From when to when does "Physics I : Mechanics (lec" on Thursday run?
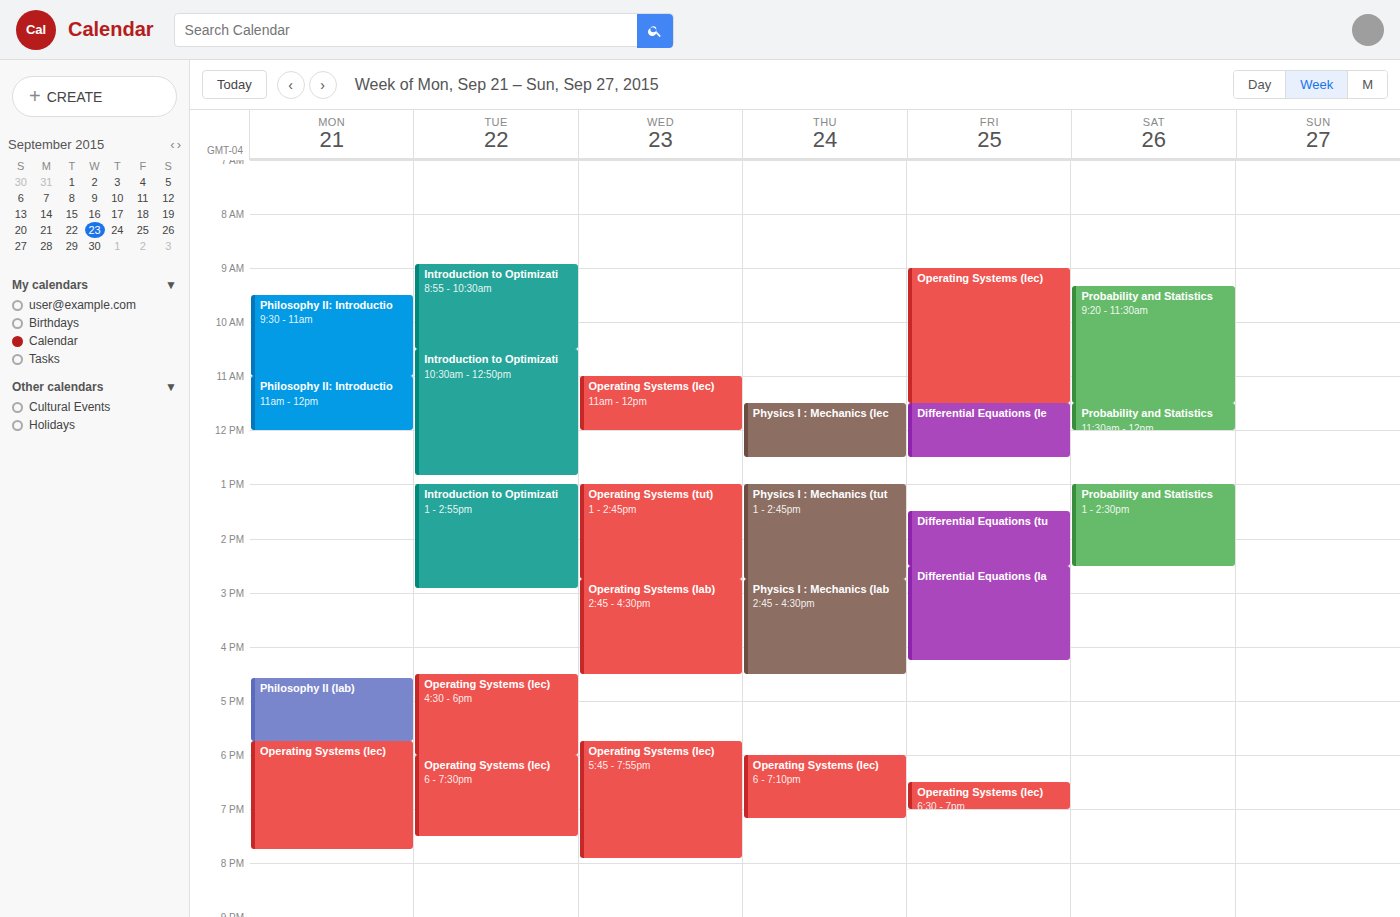
11:30 AM to 12:30 PM